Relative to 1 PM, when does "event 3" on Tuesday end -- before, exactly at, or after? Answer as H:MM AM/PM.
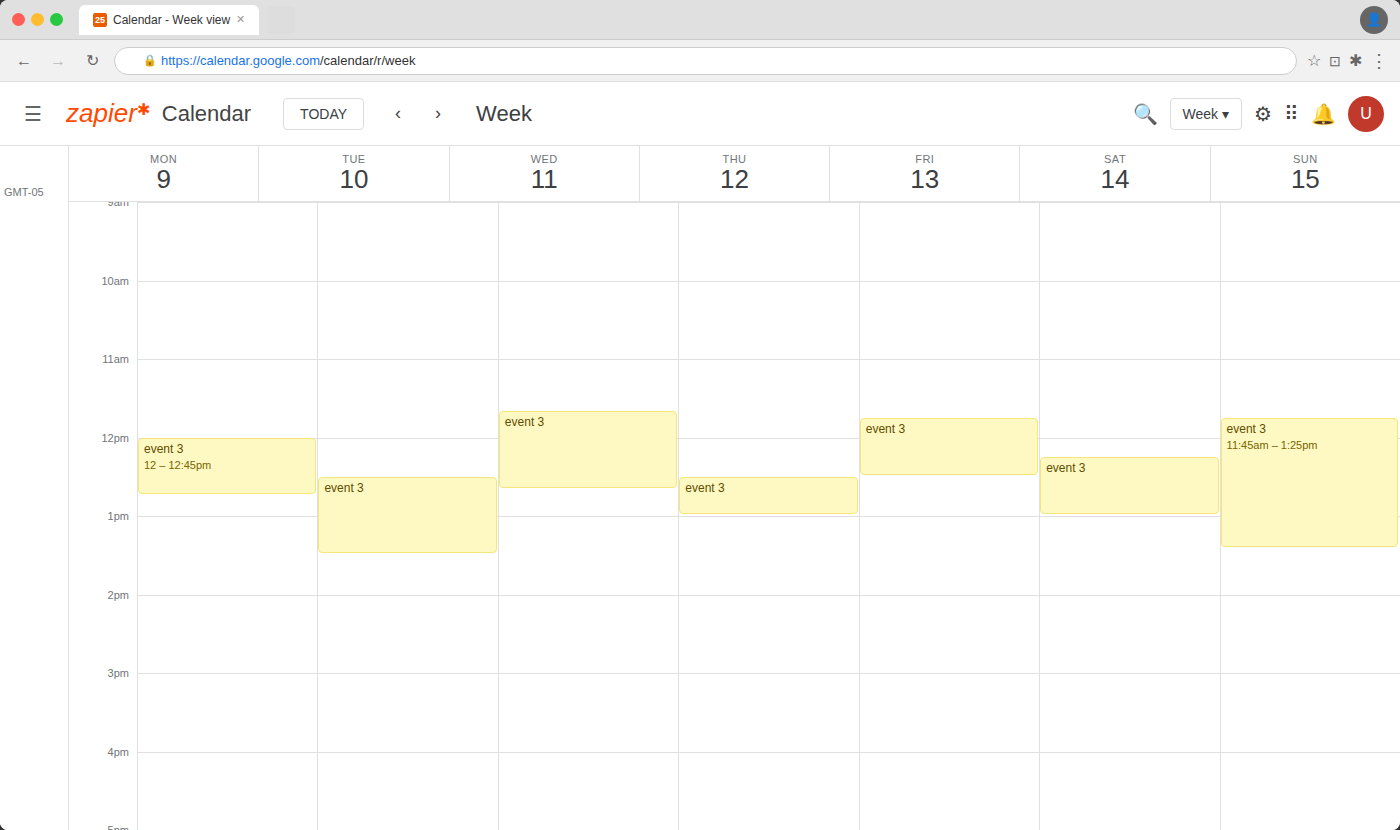
1:30 PM -- after 1 PM, 30 minutes below the 1 PM line.